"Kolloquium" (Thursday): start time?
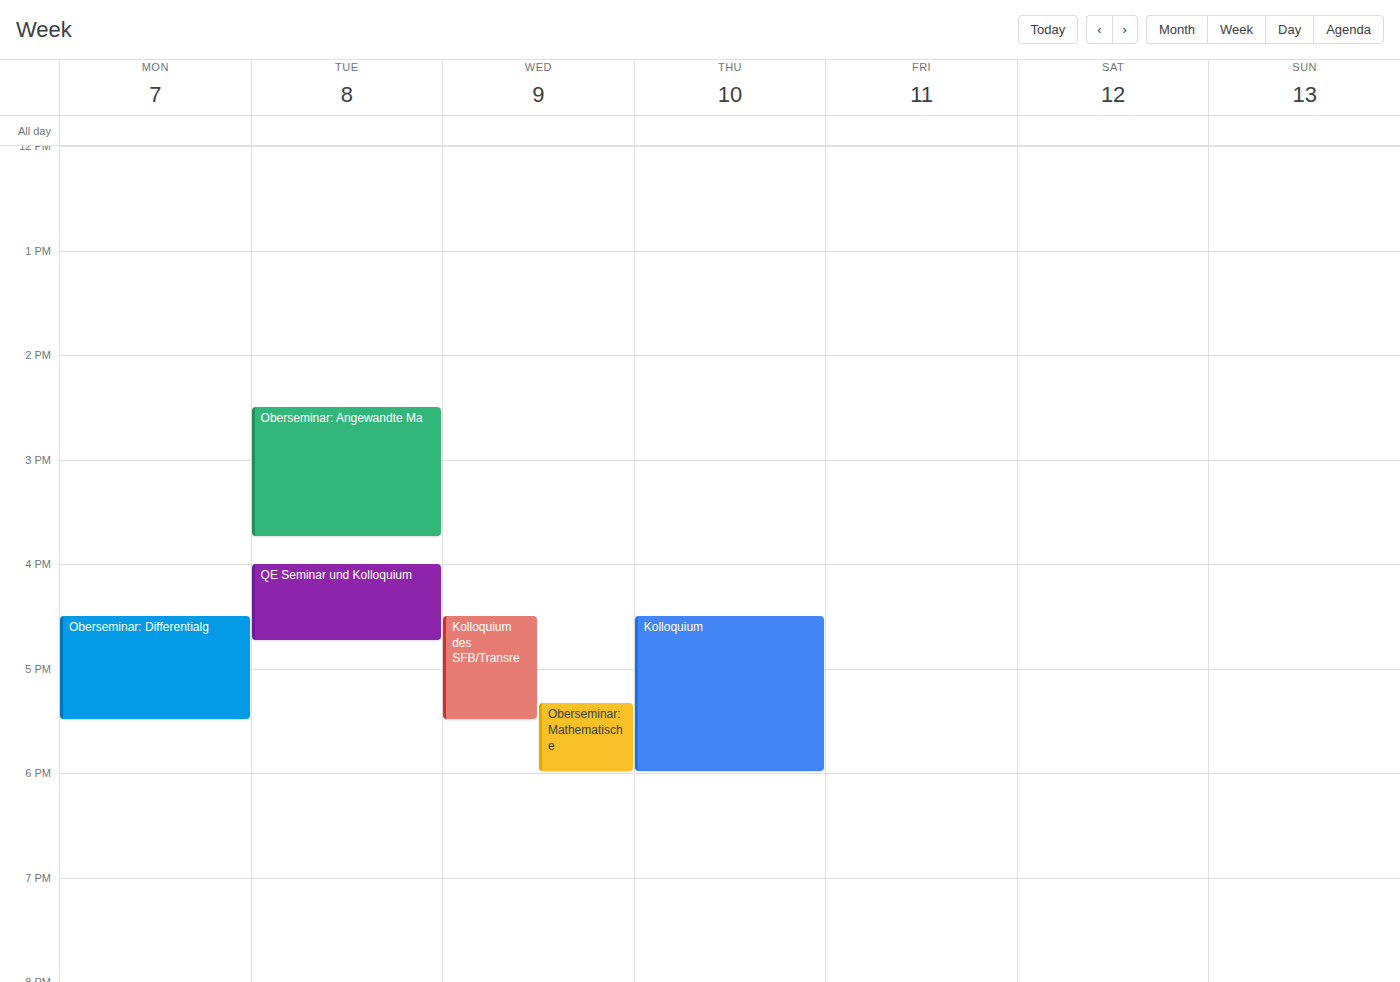
4:30 PM